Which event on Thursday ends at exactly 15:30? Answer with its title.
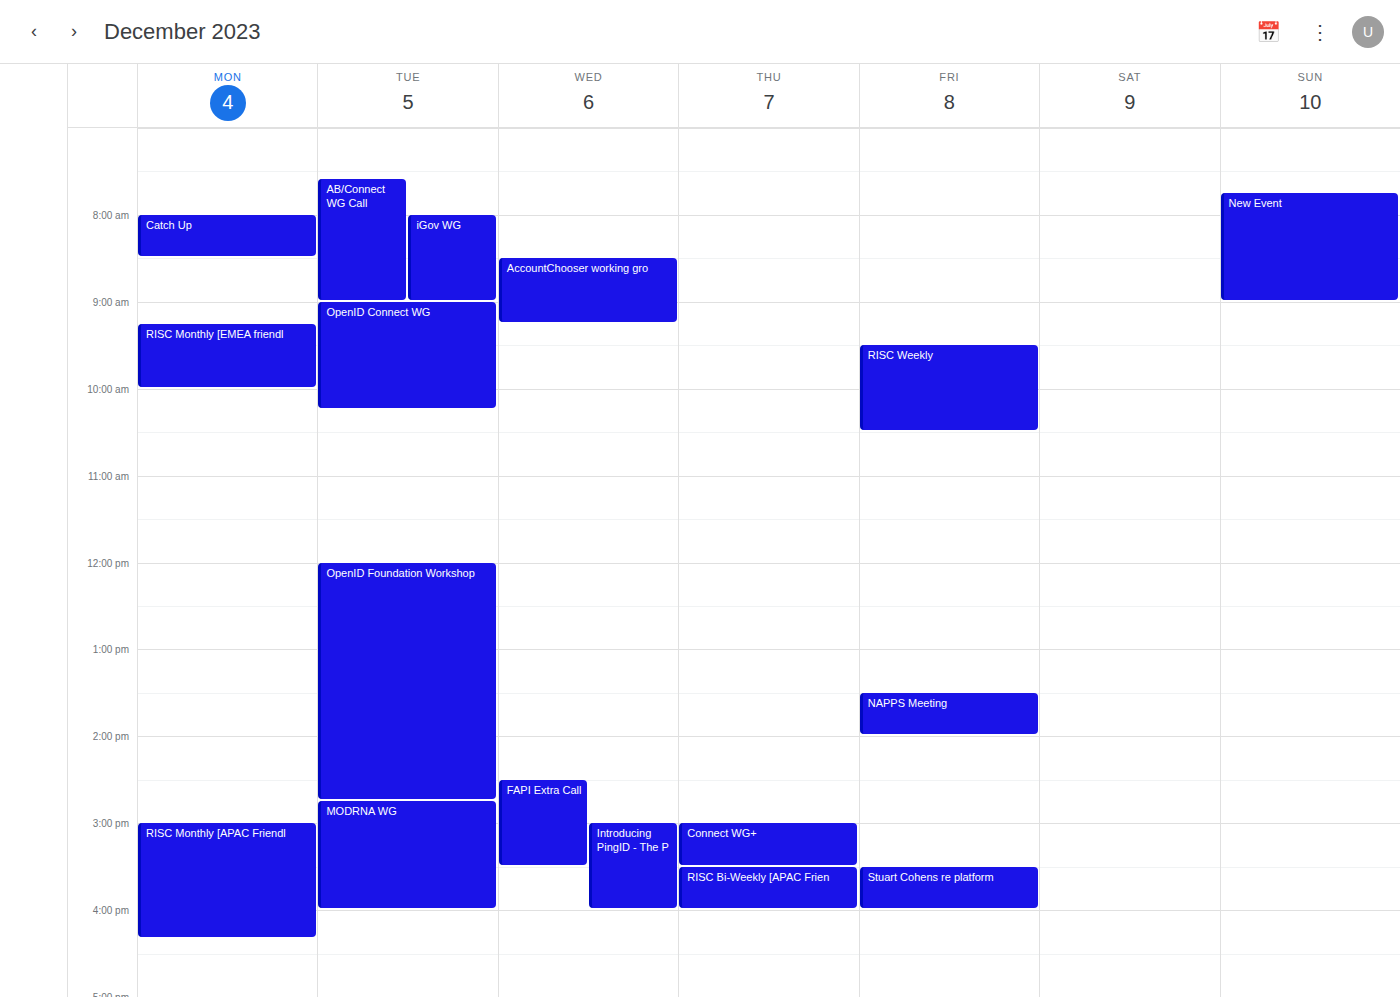
"Connect WG+"